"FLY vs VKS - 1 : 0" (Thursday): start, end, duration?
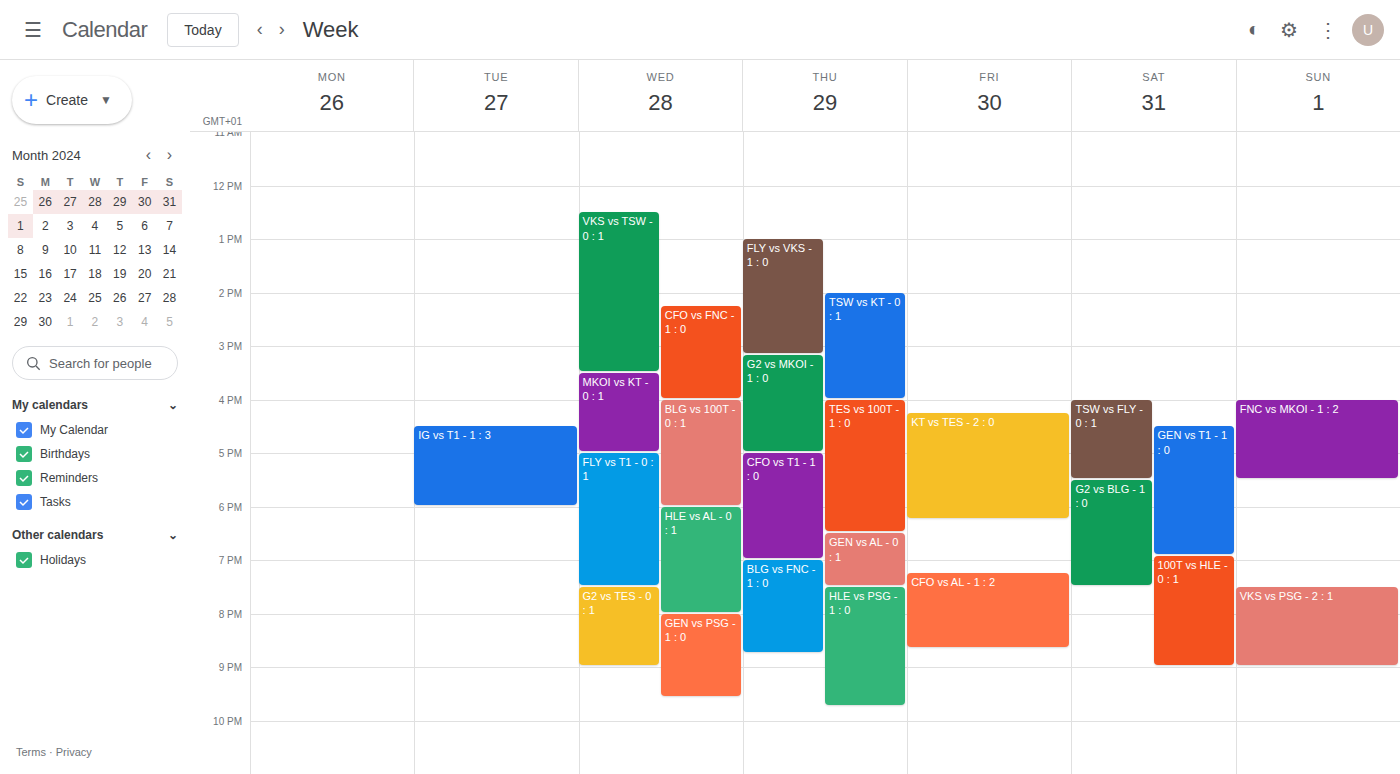
1:00 PM to 3:10 PM, 2 hours 10 minutes